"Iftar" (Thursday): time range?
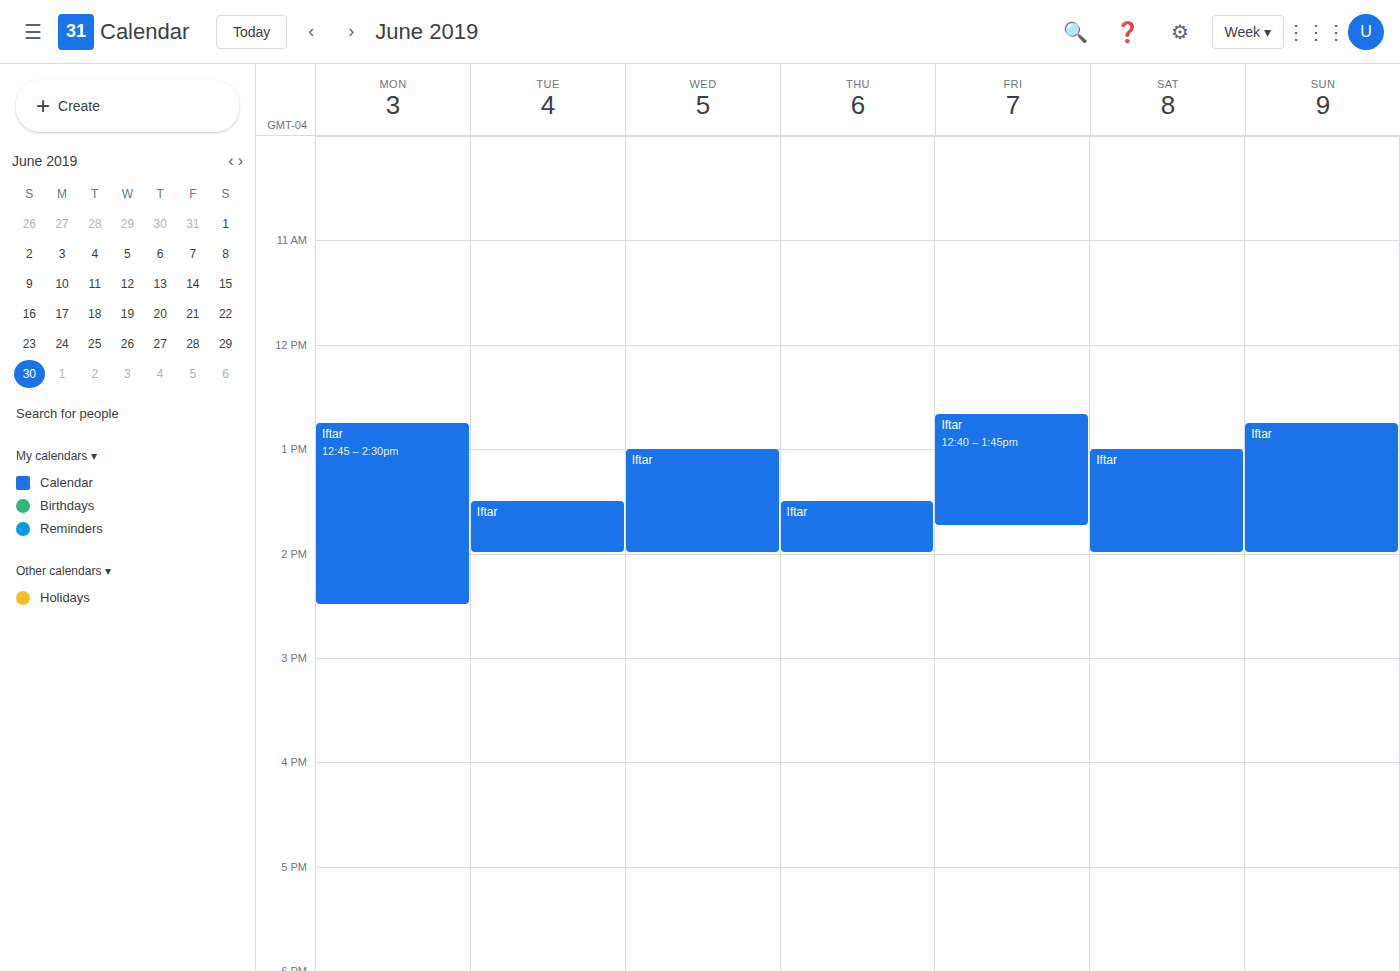
1:30 PM to 2:00 PM